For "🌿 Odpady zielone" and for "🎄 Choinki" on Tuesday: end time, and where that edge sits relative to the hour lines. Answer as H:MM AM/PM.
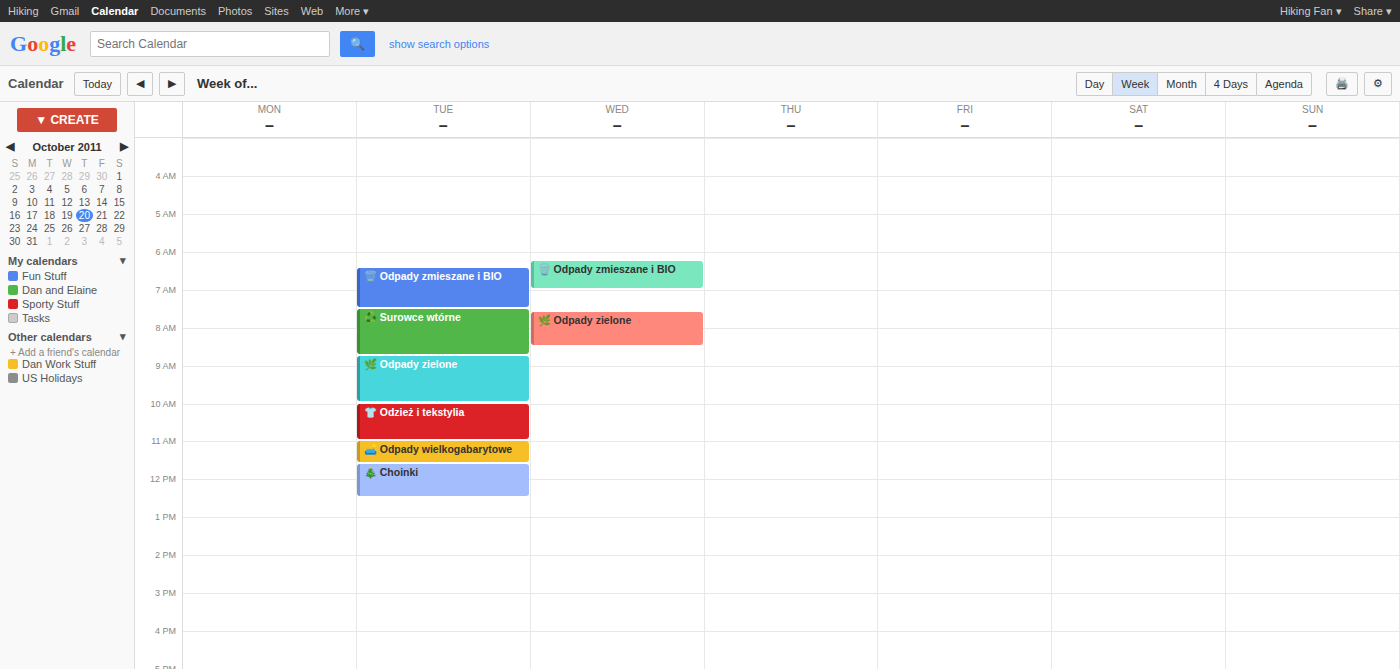
"🌿 Odpady zielone": 10:00 AM, exactly on the 10 AM line. "🎄 Choinki": 12:30 PM, halfway between the 12 PM and 1 PM lines.